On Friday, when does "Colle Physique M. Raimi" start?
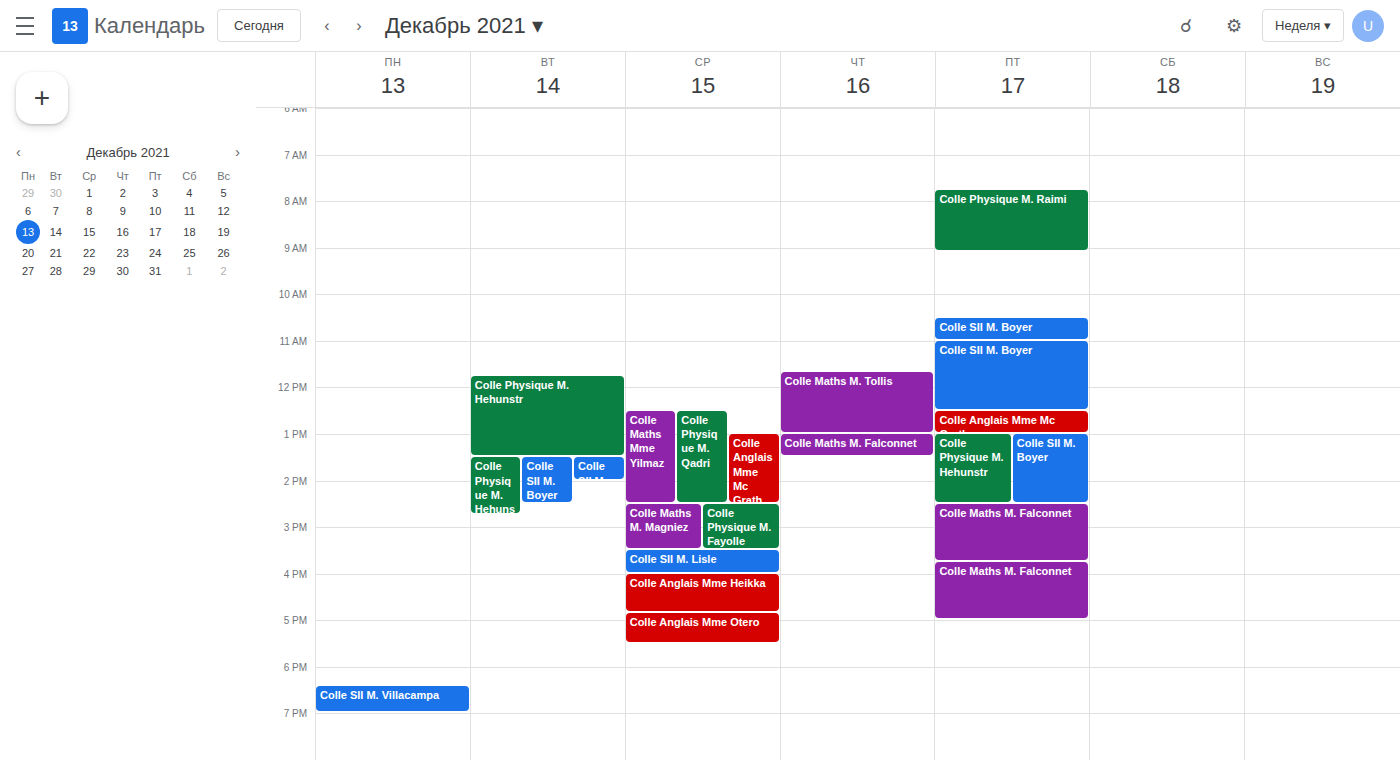
07:45